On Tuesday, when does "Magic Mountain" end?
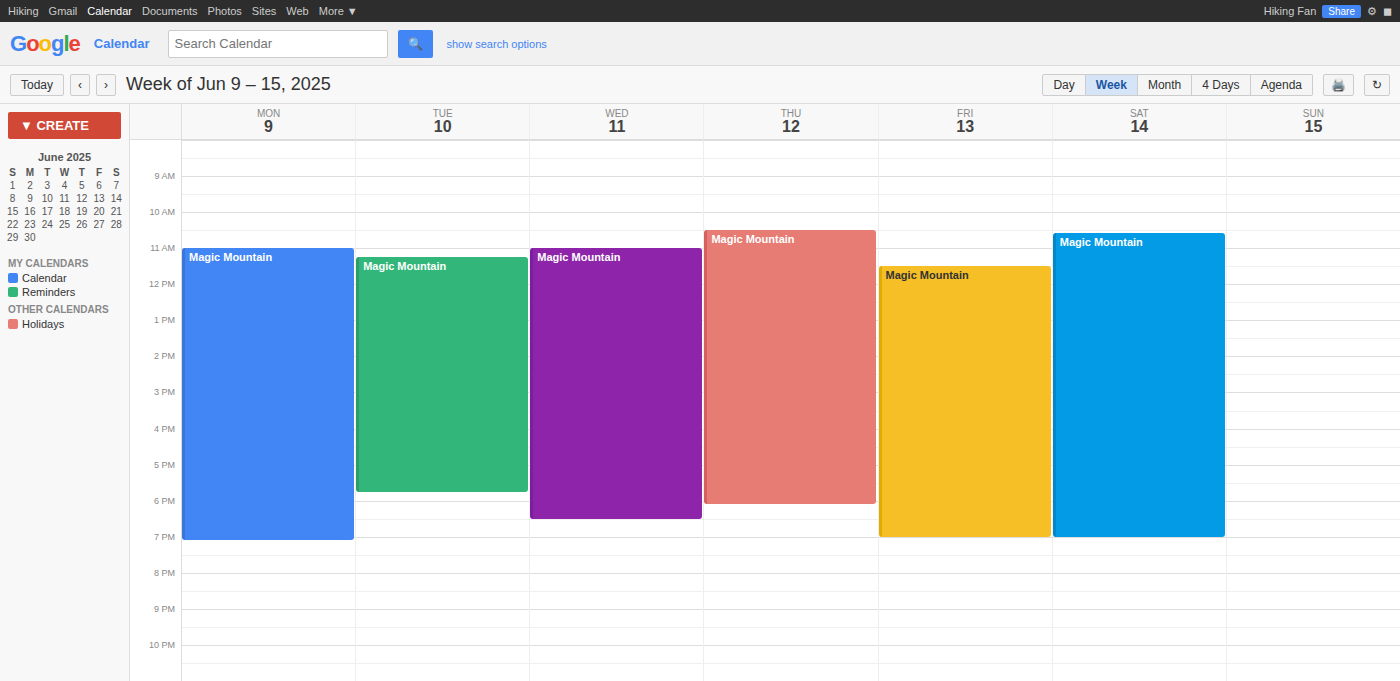
5:45 PM